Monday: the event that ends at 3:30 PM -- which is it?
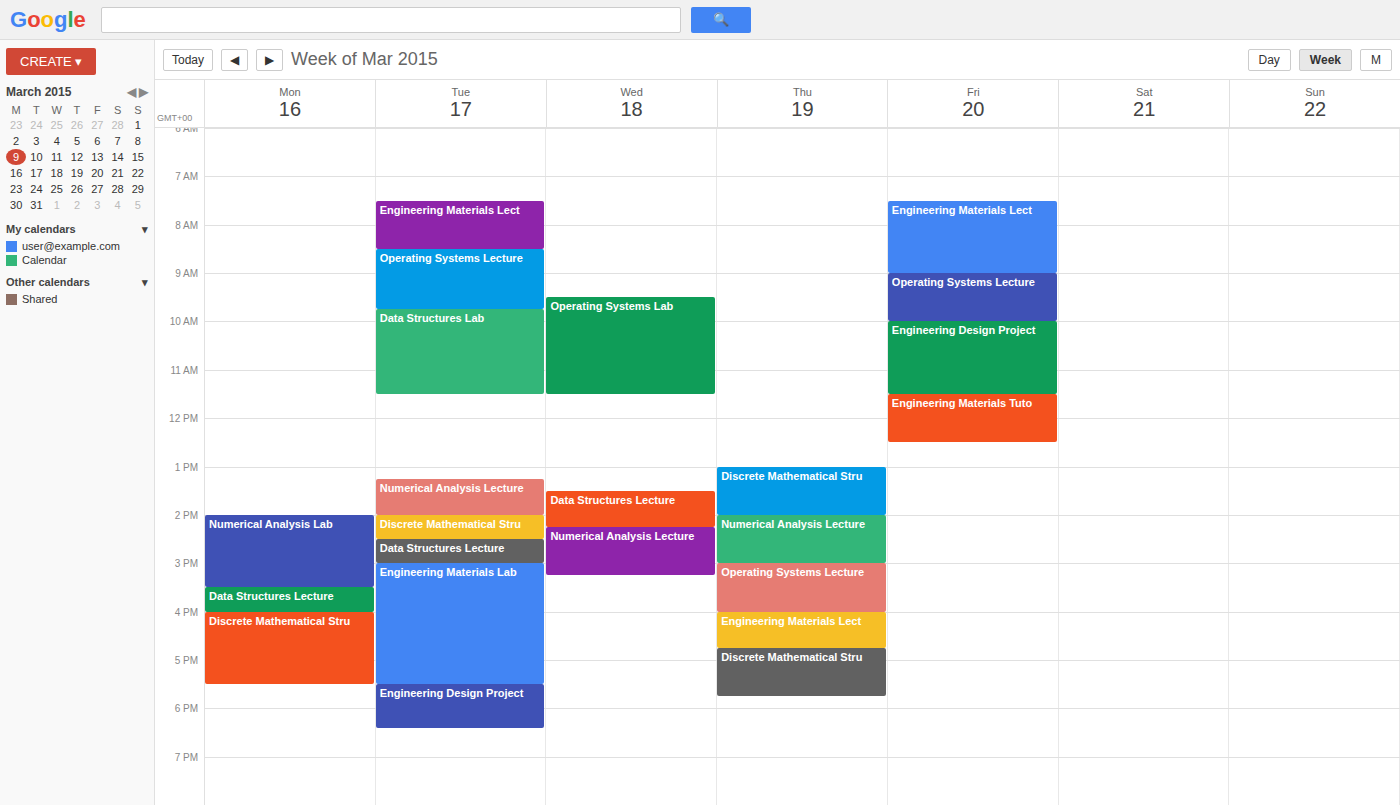
"Numerical Analysis Lab"